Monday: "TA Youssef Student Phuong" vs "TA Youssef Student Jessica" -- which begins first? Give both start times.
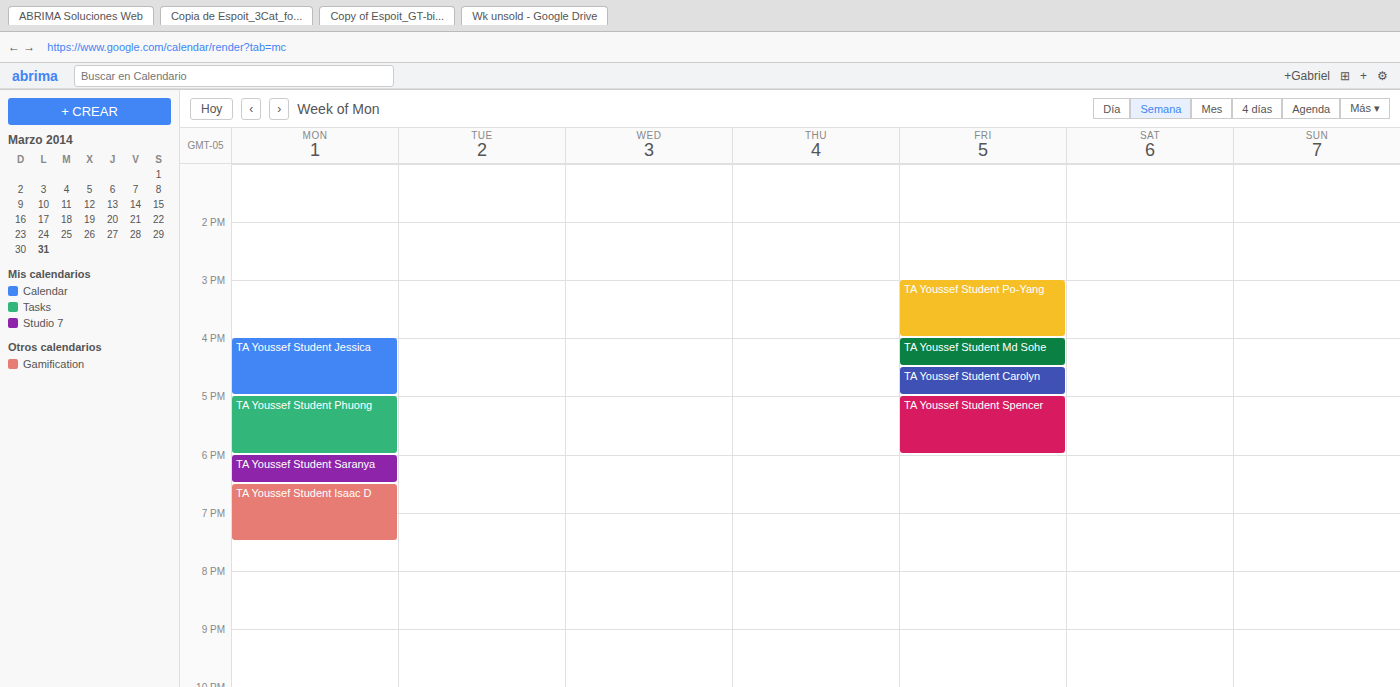
"TA Youssef Student Jessica" 4:00 PM; "TA Youssef Student Phuong" 5:00 PM.